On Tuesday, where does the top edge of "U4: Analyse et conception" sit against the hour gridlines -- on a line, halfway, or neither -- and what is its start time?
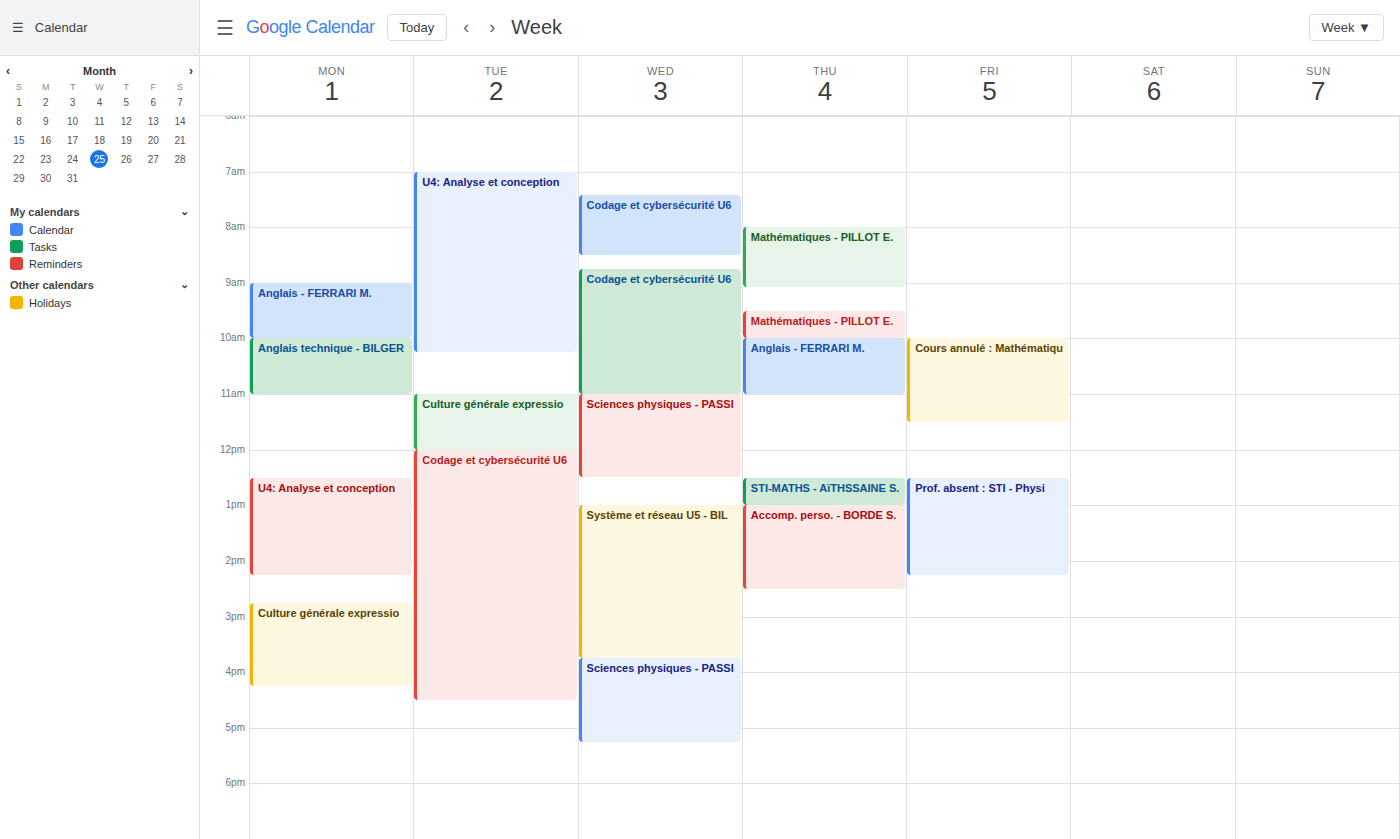
7:00 AM -- exactly on the 7 AM line.